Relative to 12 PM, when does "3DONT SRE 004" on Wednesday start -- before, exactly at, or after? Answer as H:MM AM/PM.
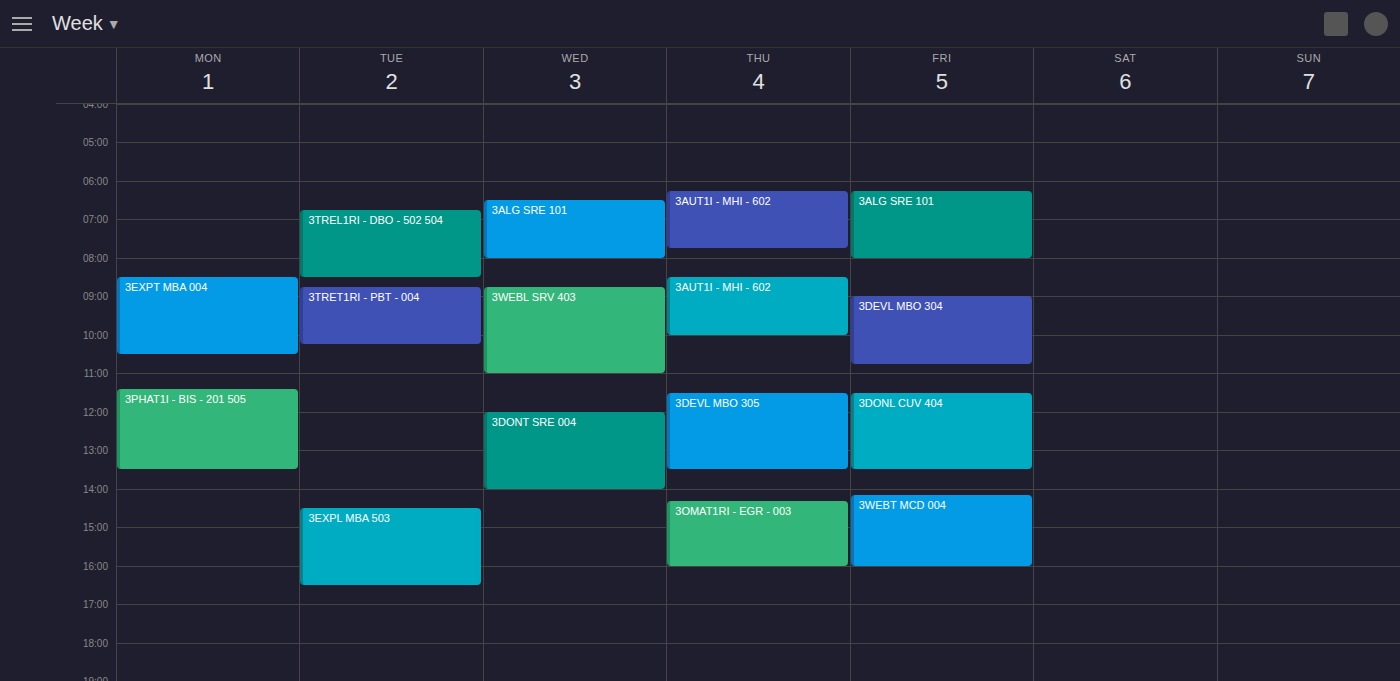
12:00 PM -- exactly at 12 PM, on the 12 PM line.